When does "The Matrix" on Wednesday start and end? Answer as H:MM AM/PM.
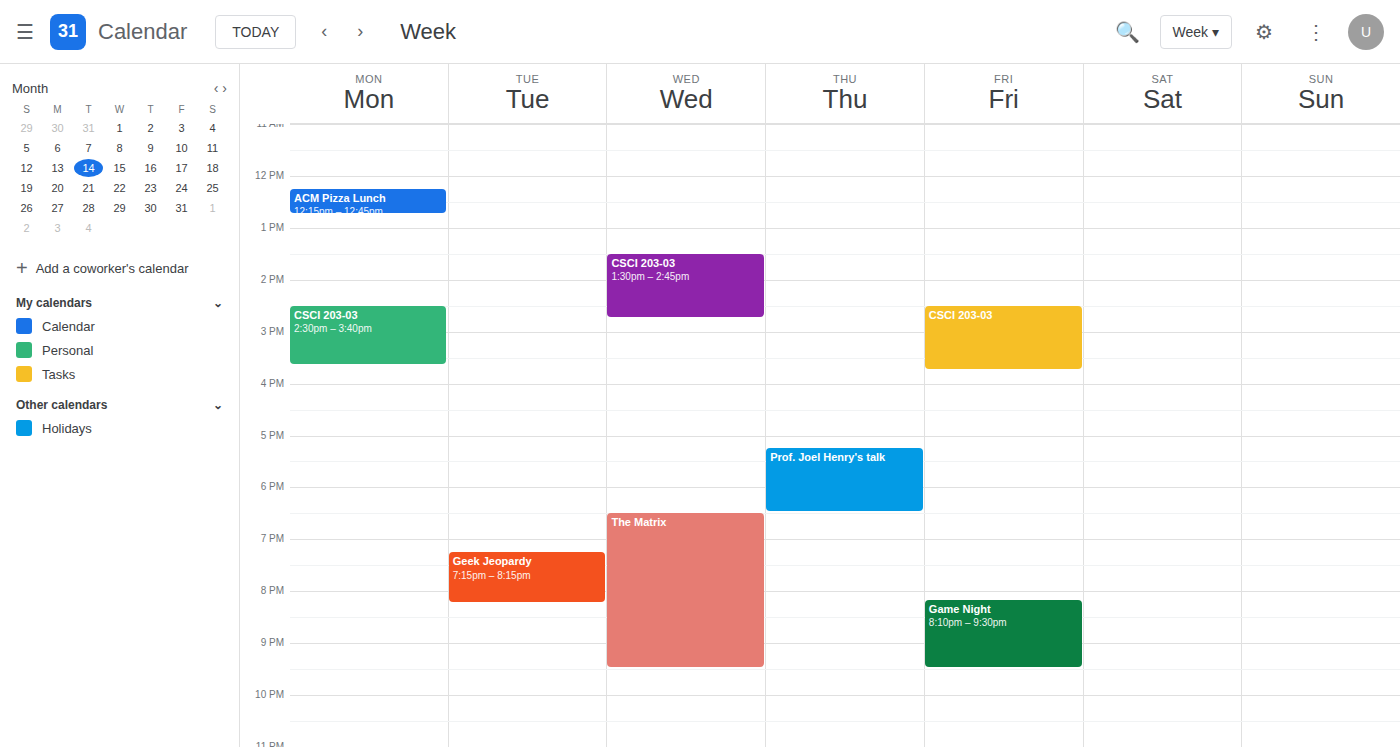
6:30 PM to 9:30 PM